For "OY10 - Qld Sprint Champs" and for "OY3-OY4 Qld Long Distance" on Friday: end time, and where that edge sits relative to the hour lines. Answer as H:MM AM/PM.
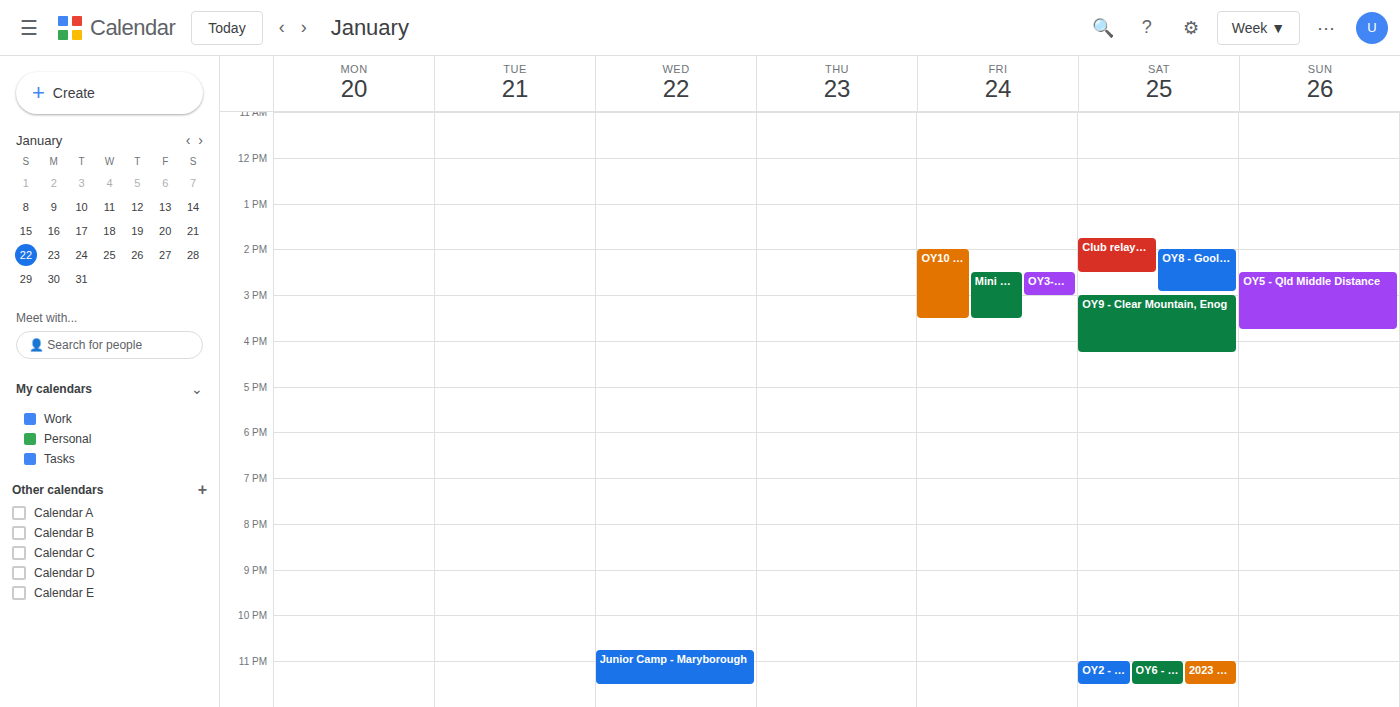
"OY10 - Qld Sprint Champs": 3:30 PM, halfway between the 3 PM and 4 PM lines. "OY3-OY4 Qld Long Distance": 3:00 PM, exactly on the 3 PM line.